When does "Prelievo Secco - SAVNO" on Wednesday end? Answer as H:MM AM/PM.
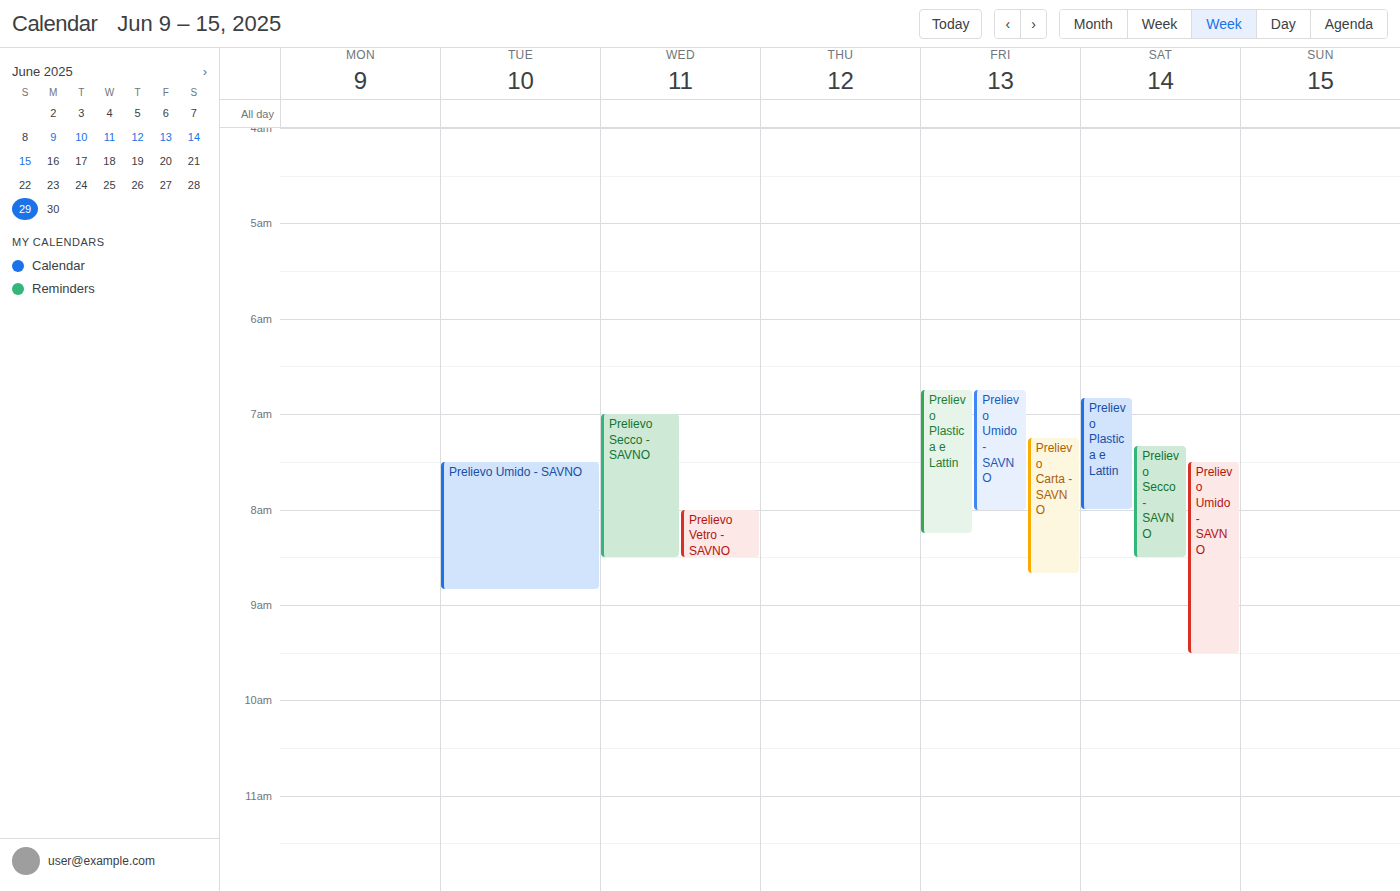
8:30 AM